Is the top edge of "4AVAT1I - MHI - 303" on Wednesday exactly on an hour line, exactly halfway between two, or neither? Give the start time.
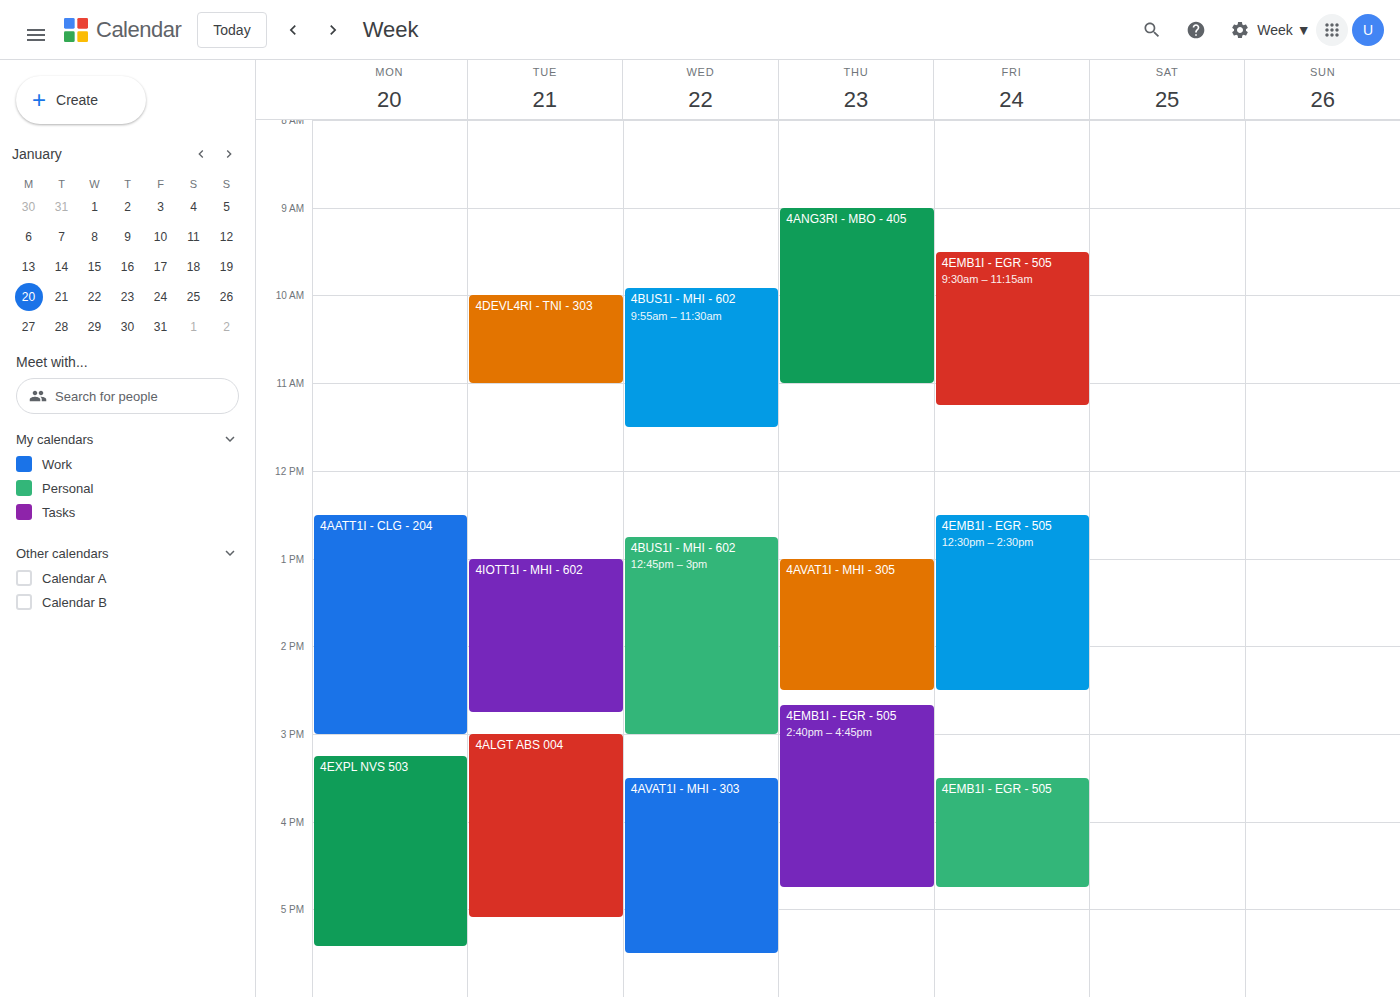
3:30 PM -- halfway between the 3 PM and 4 PM lines.